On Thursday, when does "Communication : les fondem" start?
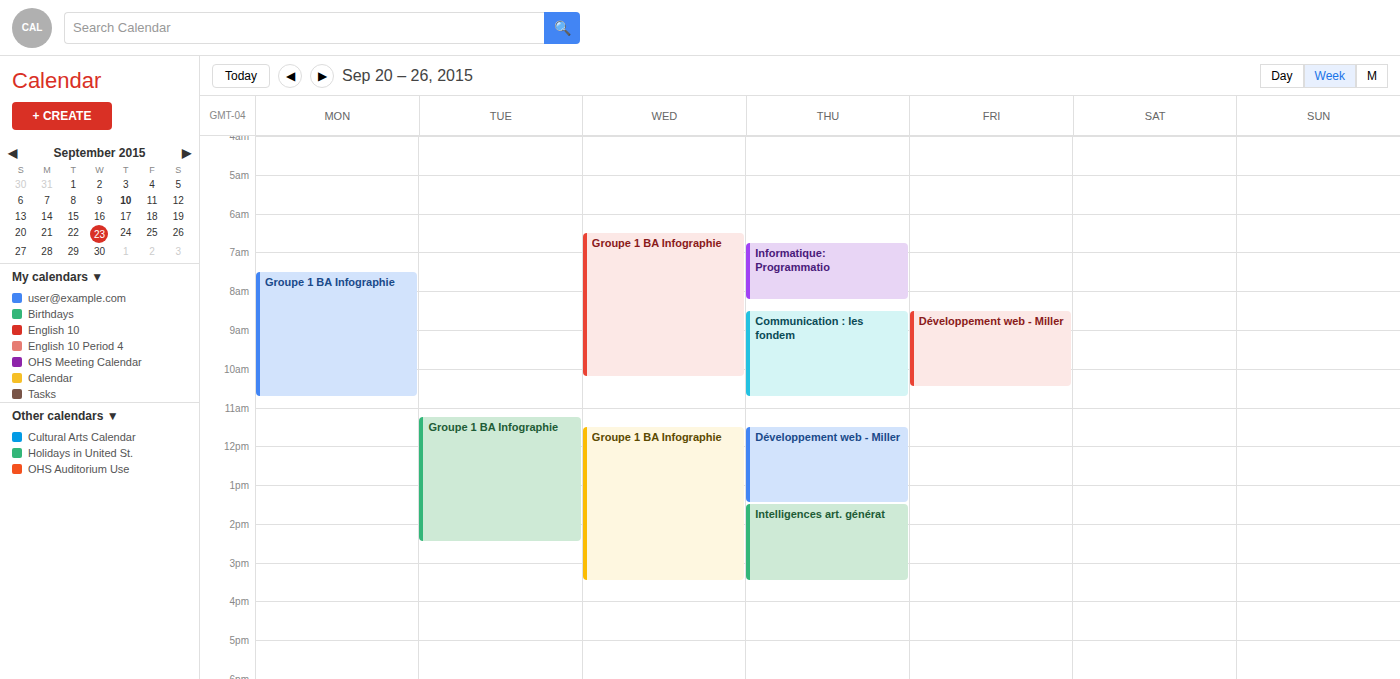
8:30 AM